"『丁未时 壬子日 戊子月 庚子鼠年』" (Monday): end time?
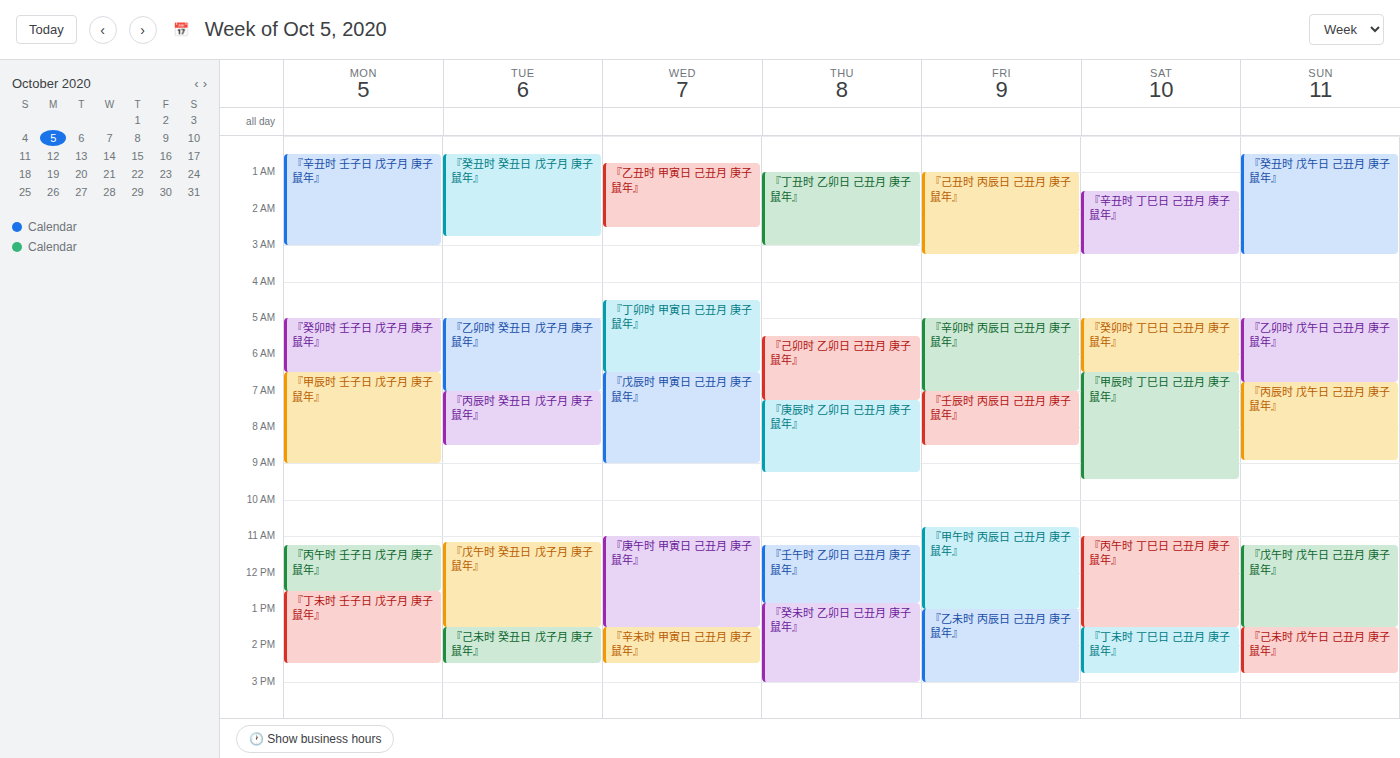
14:30